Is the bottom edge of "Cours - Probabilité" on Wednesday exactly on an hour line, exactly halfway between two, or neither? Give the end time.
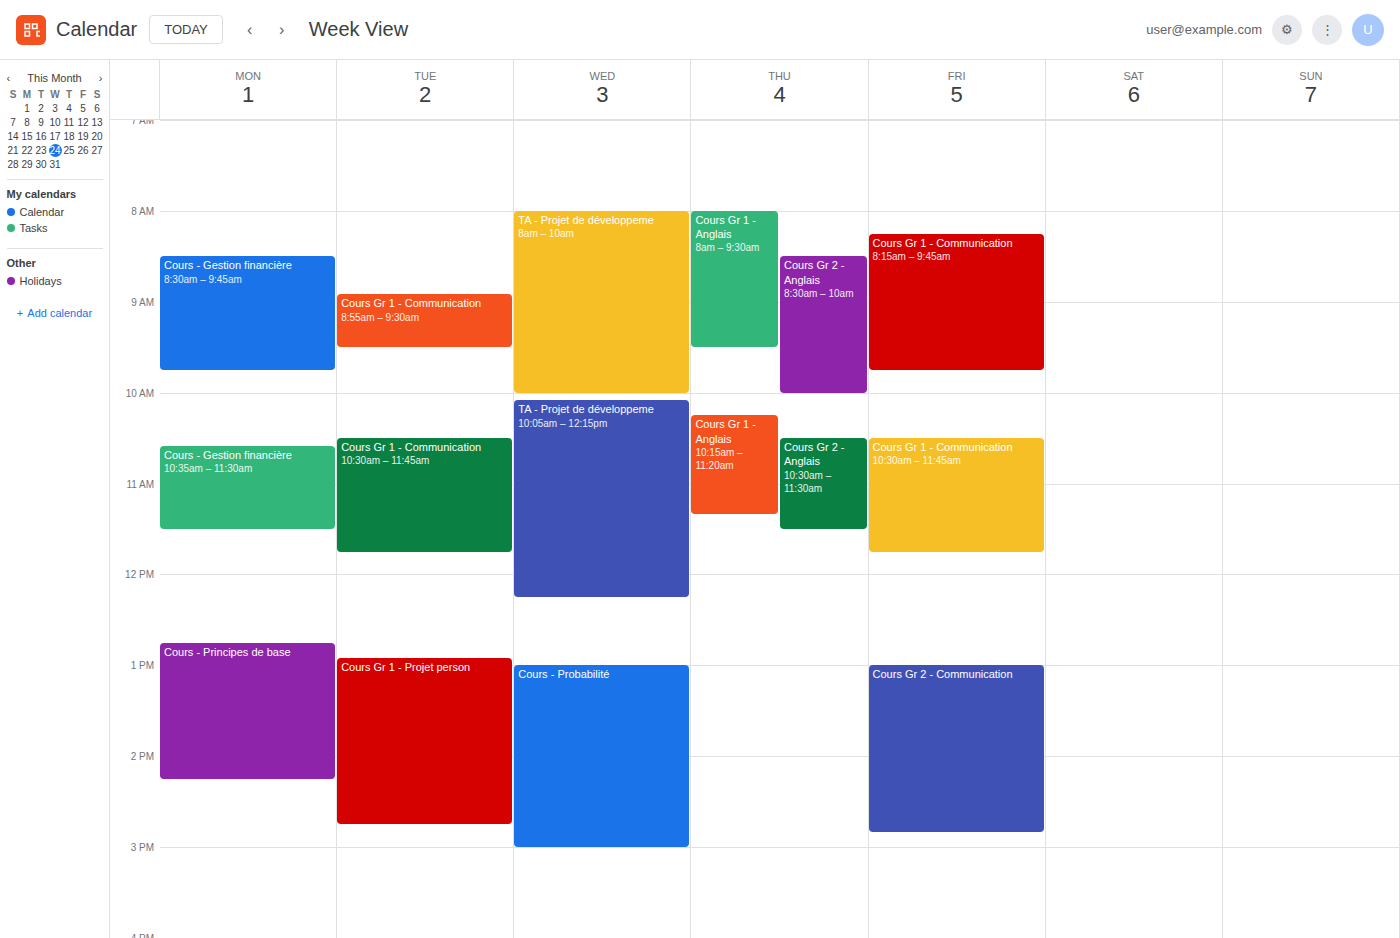
3:00 PM -- exactly on the 3 PM line.